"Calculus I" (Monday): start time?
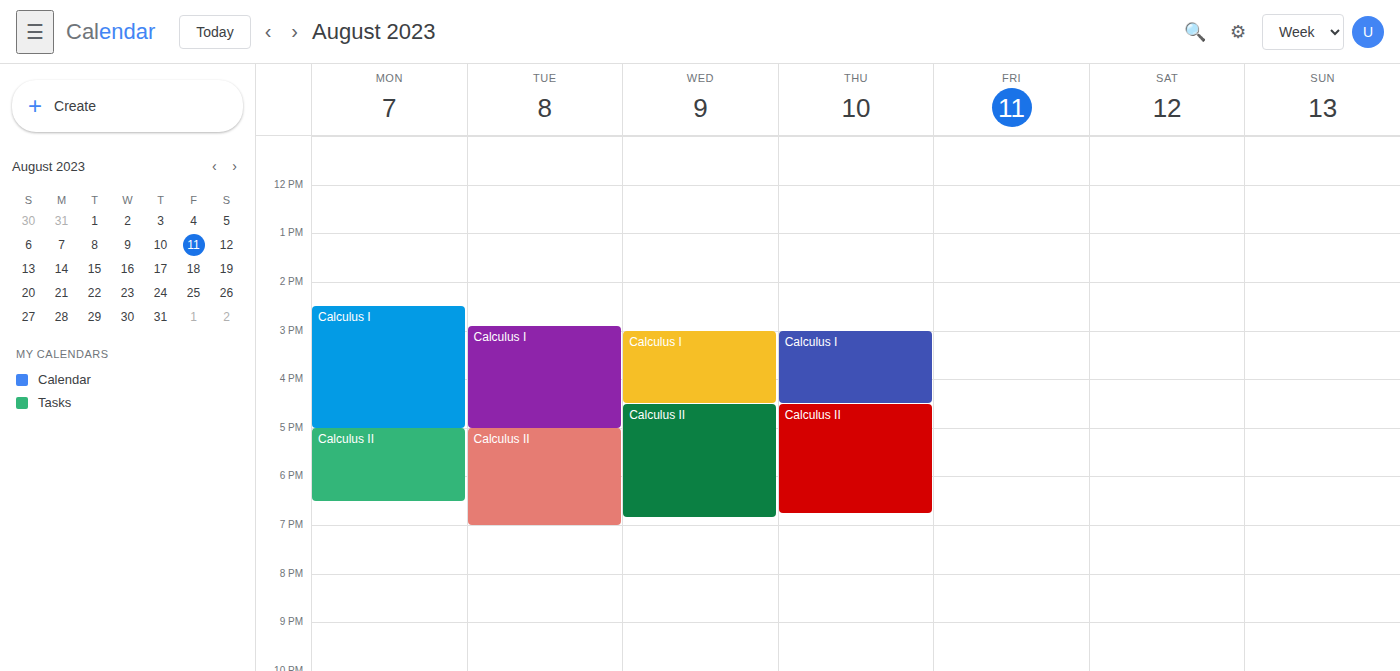
2:30 PM